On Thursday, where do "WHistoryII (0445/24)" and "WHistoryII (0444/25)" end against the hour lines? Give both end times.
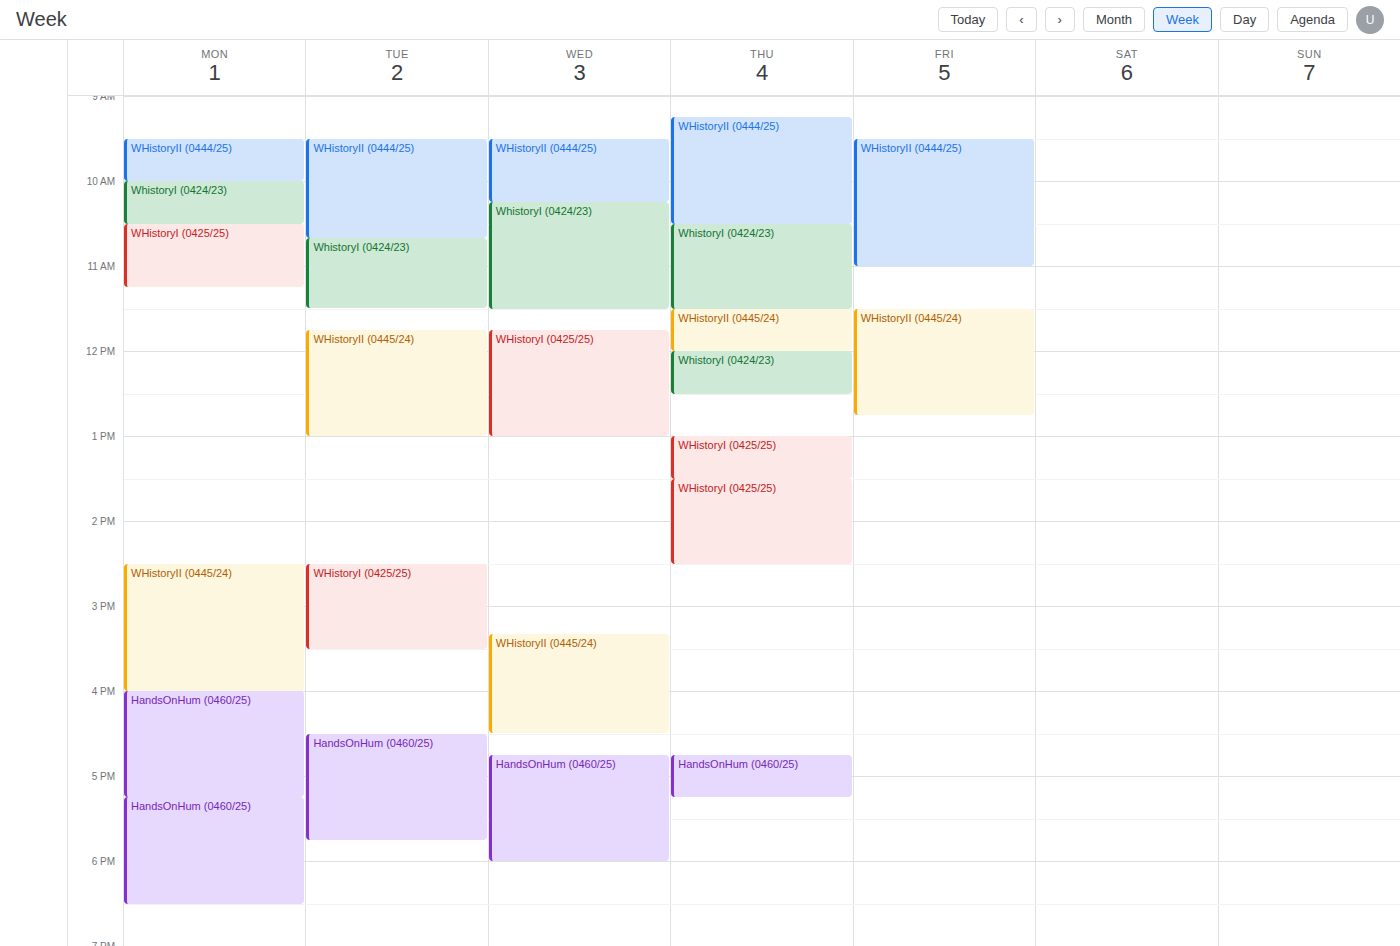
"WHistoryII (0445/24)": 12:00 PM, exactly on the 12 PM line. "WHistoryII (0444/25)": 10:30 AM, halfway between the 10 AM and 11 AM lines.